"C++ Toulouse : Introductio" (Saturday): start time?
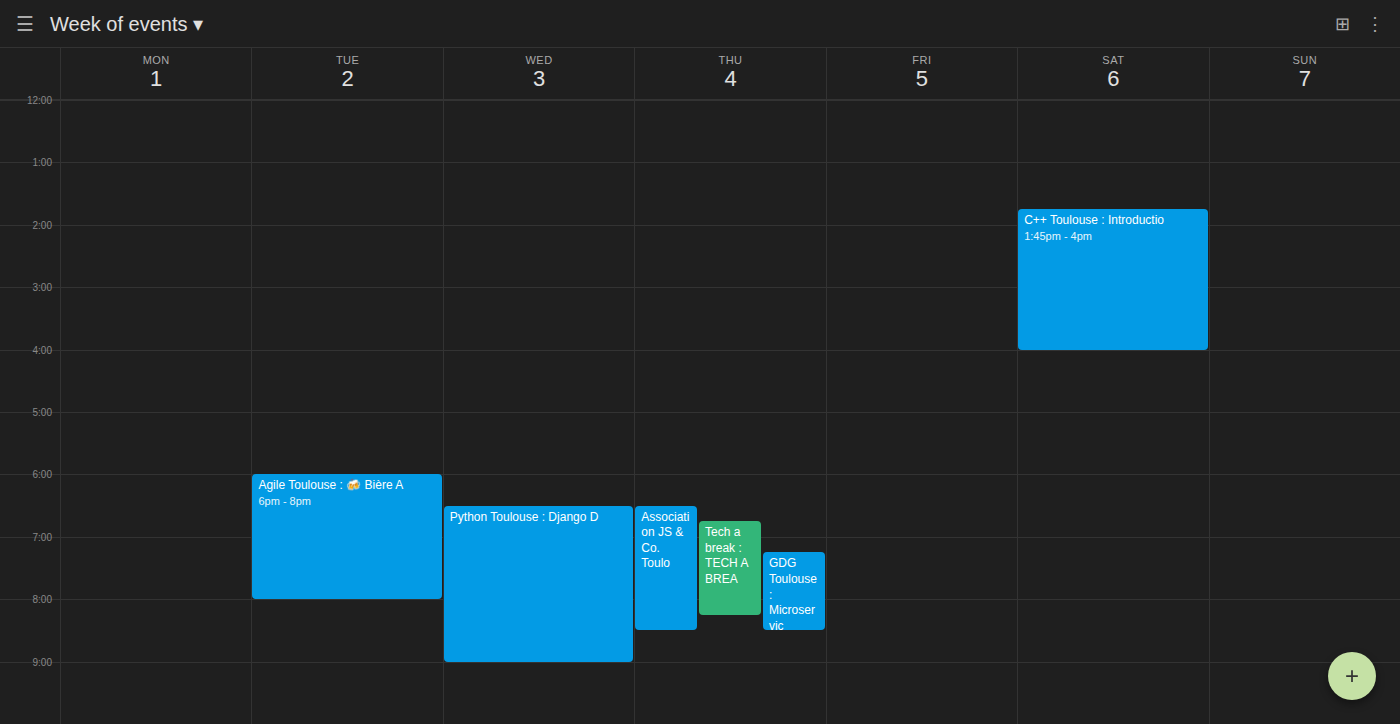
13:45